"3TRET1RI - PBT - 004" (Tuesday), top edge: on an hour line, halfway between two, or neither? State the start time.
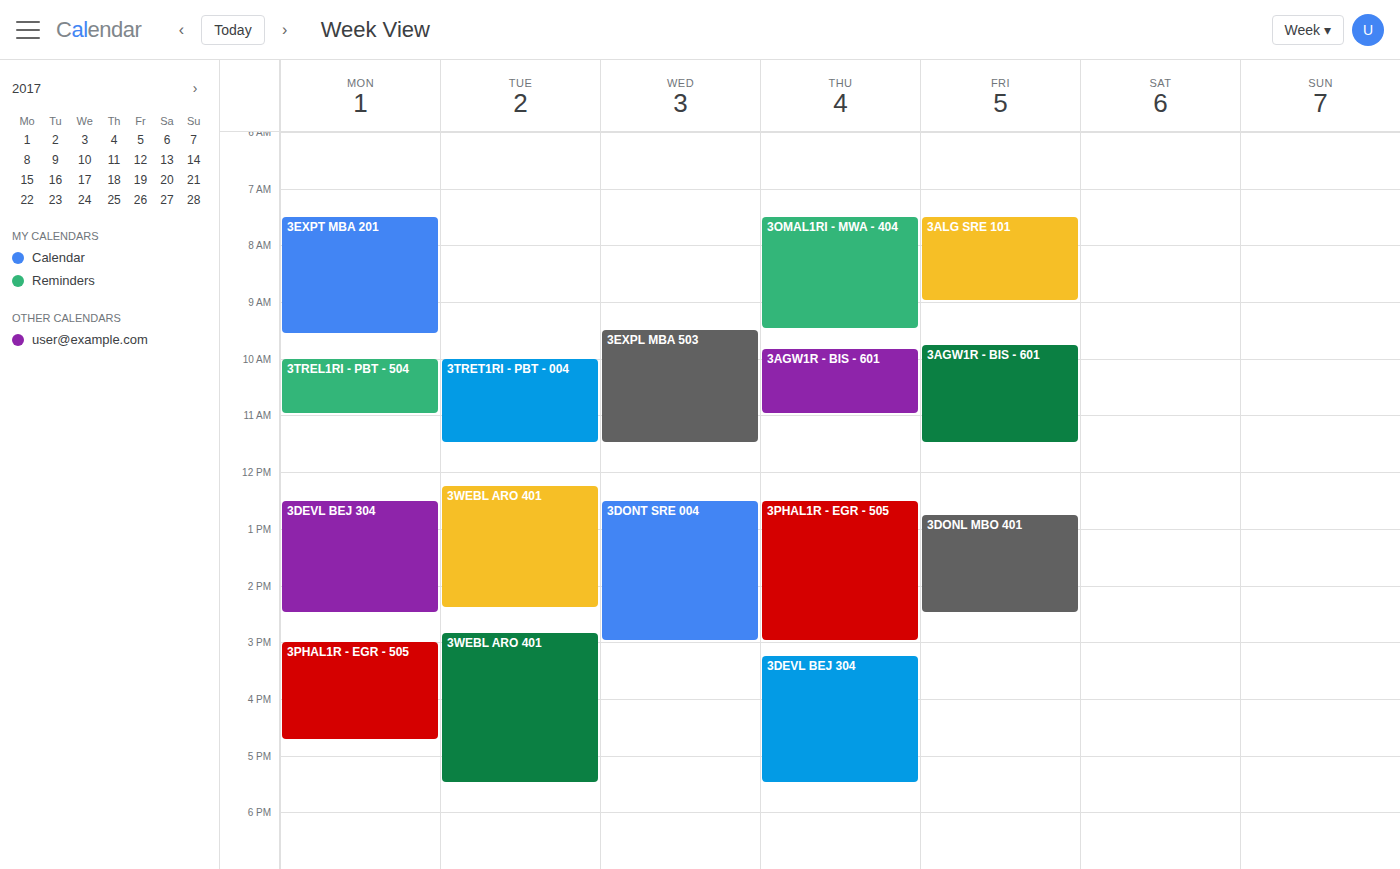
10:00 AM -- exactly on the 10 AM line.